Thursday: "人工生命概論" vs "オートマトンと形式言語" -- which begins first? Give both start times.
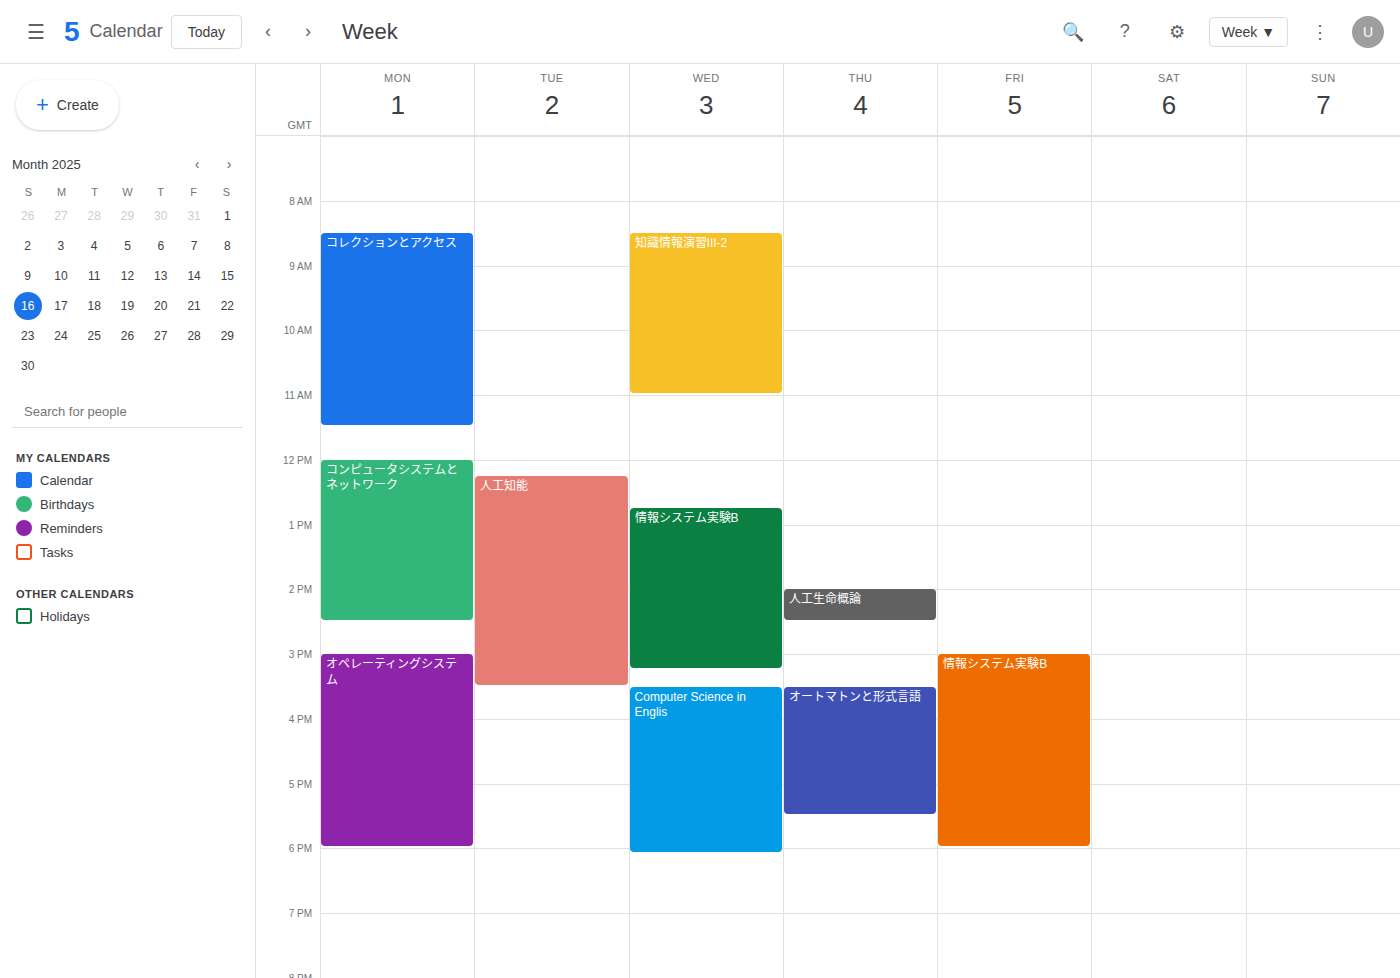
"人工生命概論" 2:00 PM; "オートマトンと形式言語" 3:30 PM.